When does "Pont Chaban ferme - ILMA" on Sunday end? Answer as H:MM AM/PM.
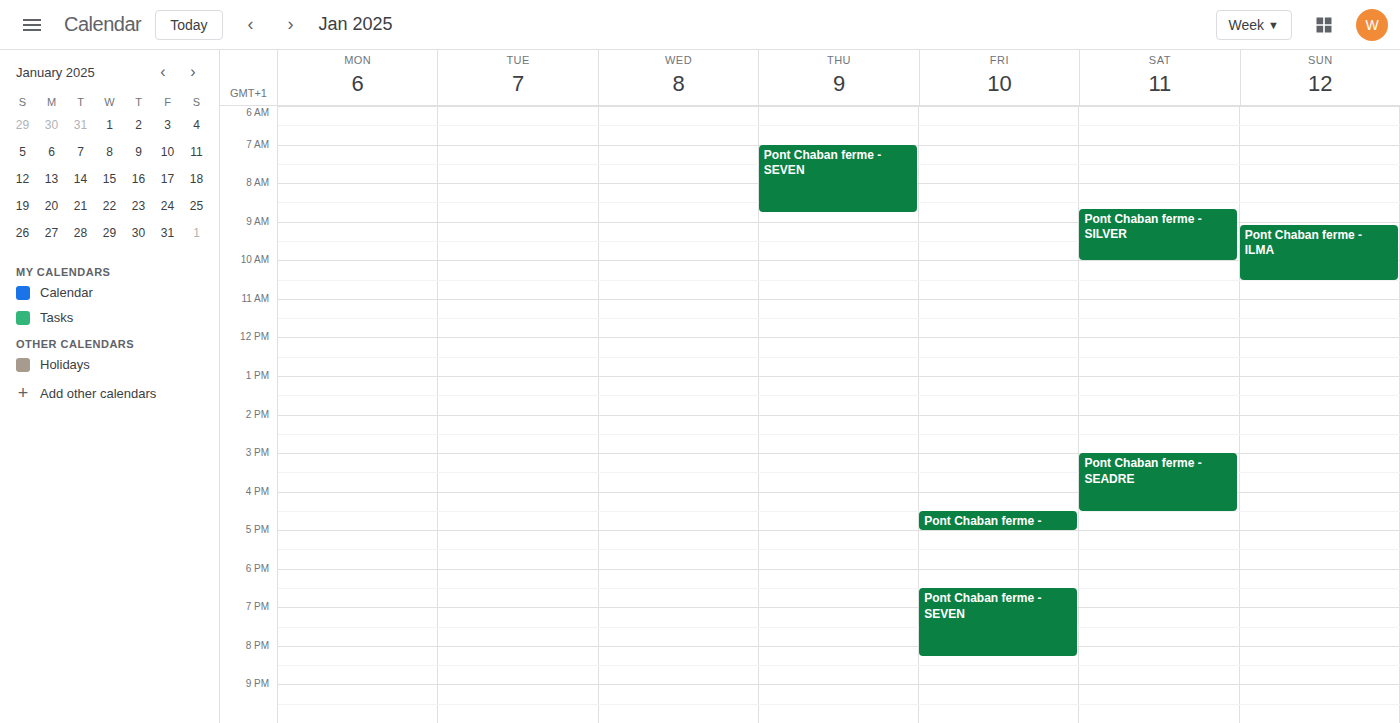
10:30 AM